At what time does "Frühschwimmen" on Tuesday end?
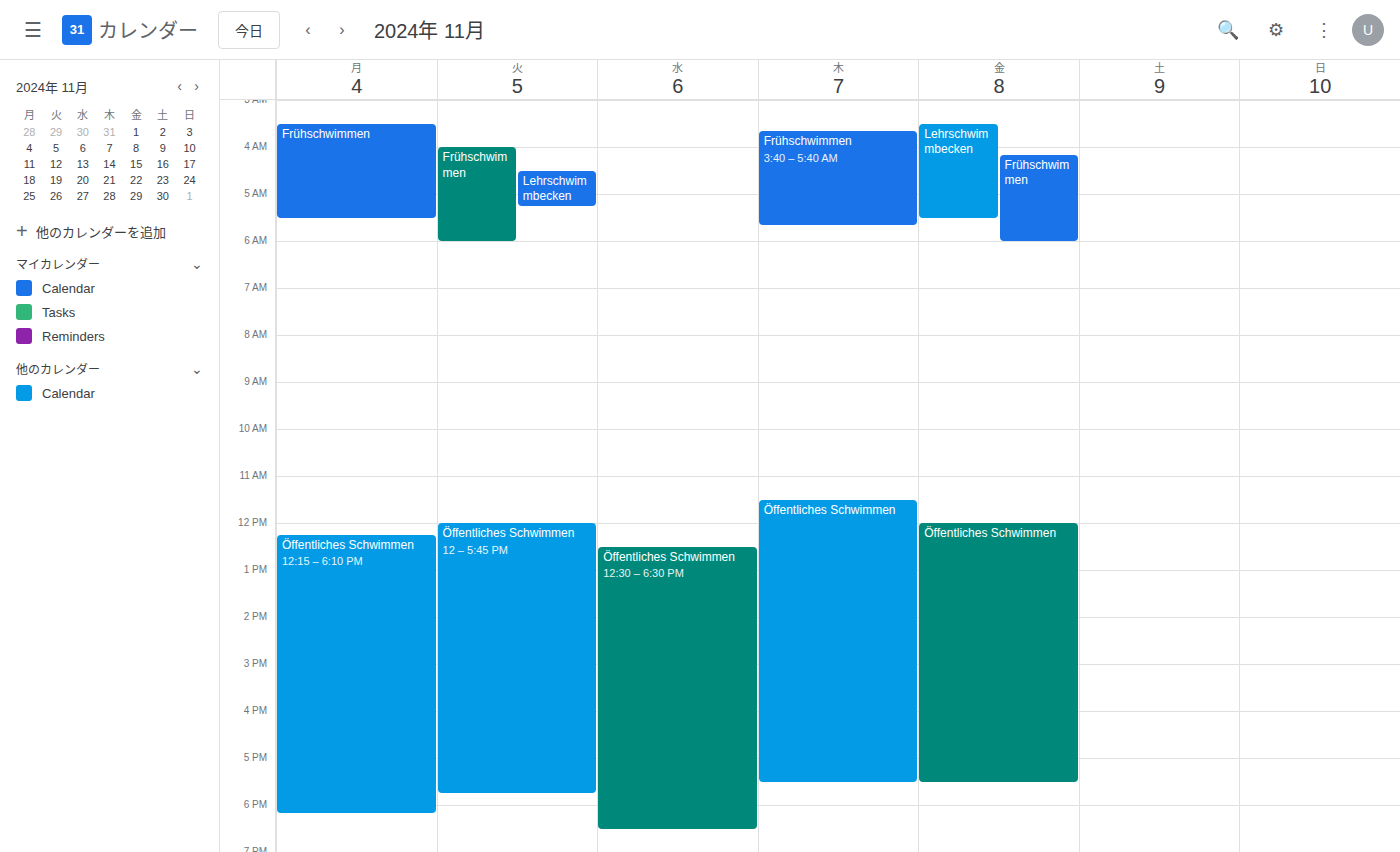
6:00 AM